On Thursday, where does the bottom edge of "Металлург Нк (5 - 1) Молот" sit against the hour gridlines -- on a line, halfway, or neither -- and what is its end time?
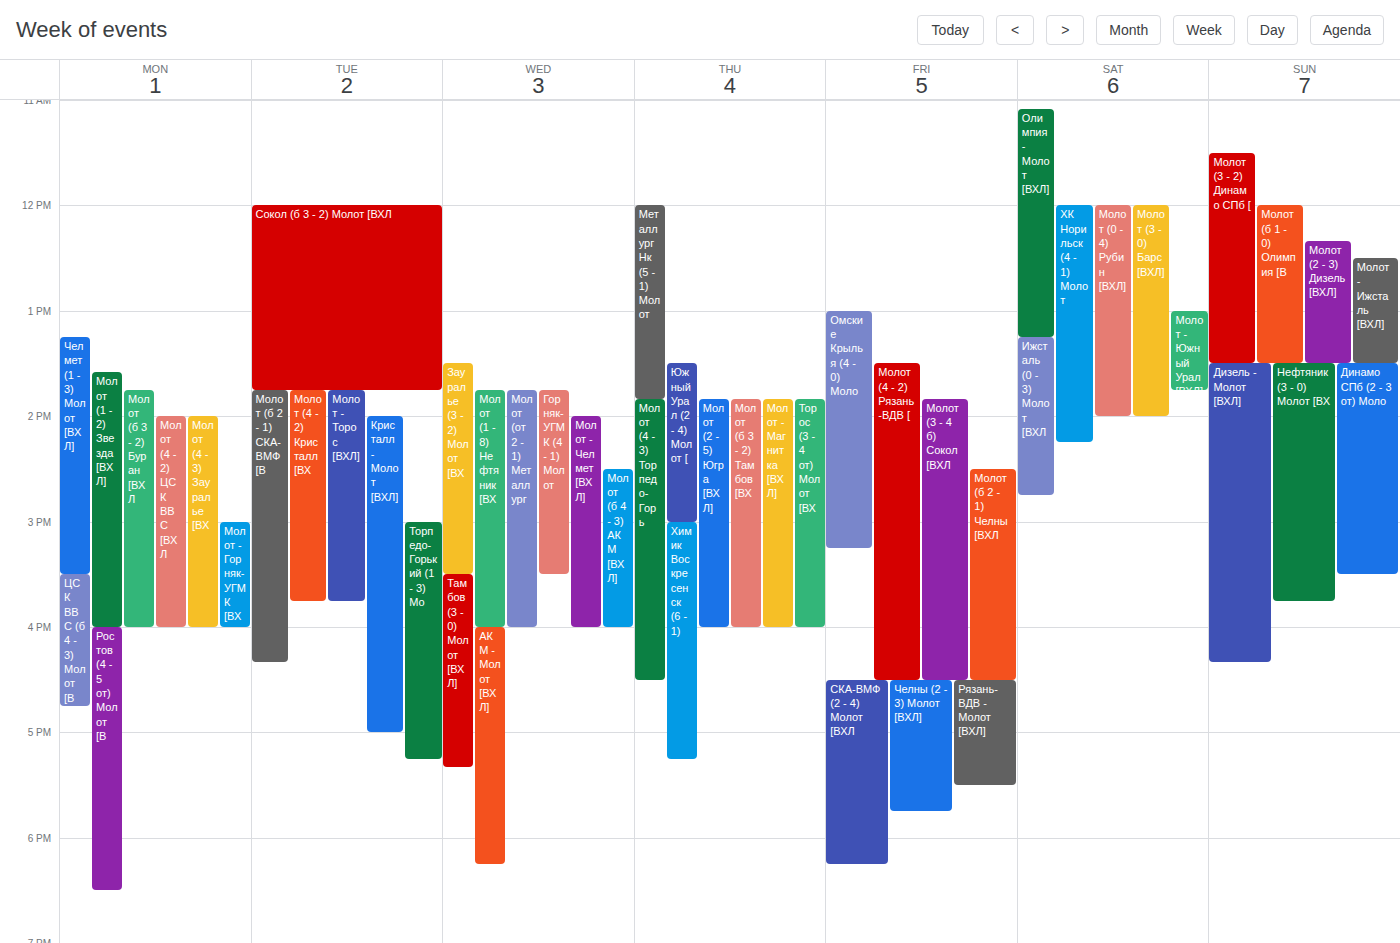
1:50 PM -- neither: 50 minutes below the 1 PM line and 10 minutes above the 2 PM line.